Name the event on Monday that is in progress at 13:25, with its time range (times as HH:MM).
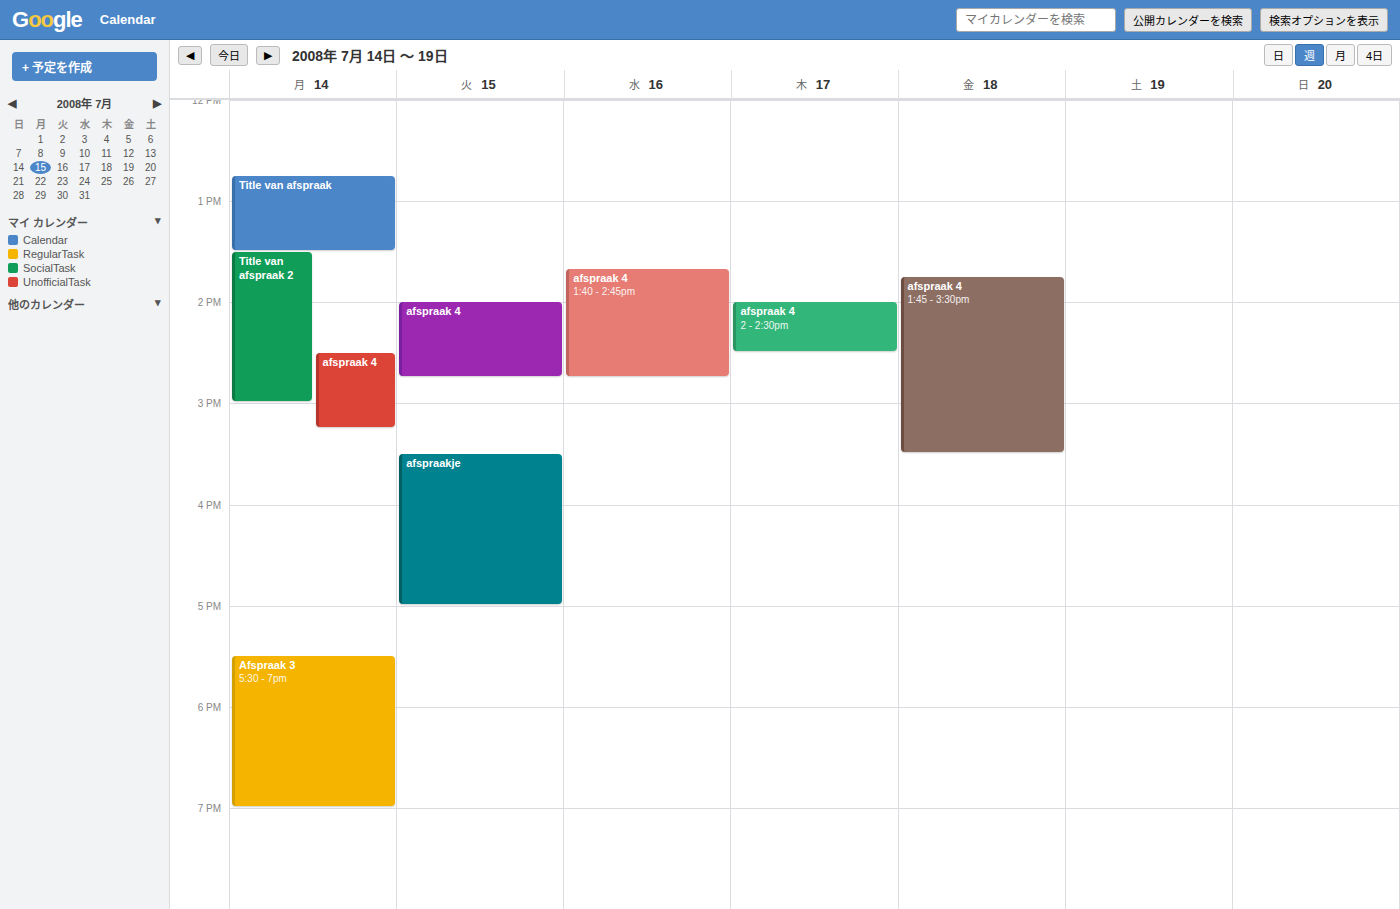
"Title van afspraak", 12:45 to 13:30